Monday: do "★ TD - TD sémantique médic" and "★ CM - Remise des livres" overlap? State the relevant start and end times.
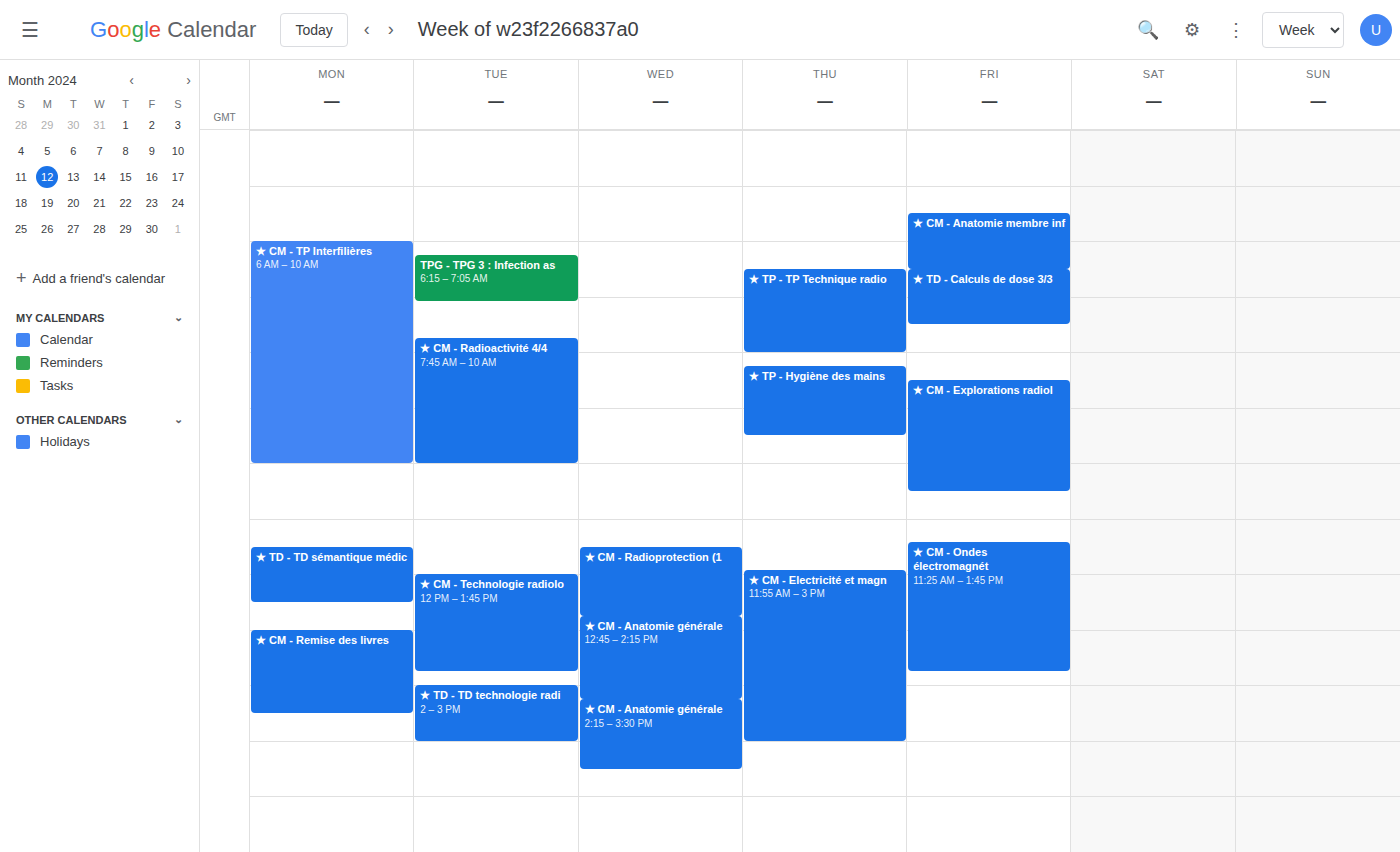
"★ TD - TD sémantique médic" ends at 12:30 PM and "★ CM - Remise des livres" starts at 1:00 PM -- no overlap.